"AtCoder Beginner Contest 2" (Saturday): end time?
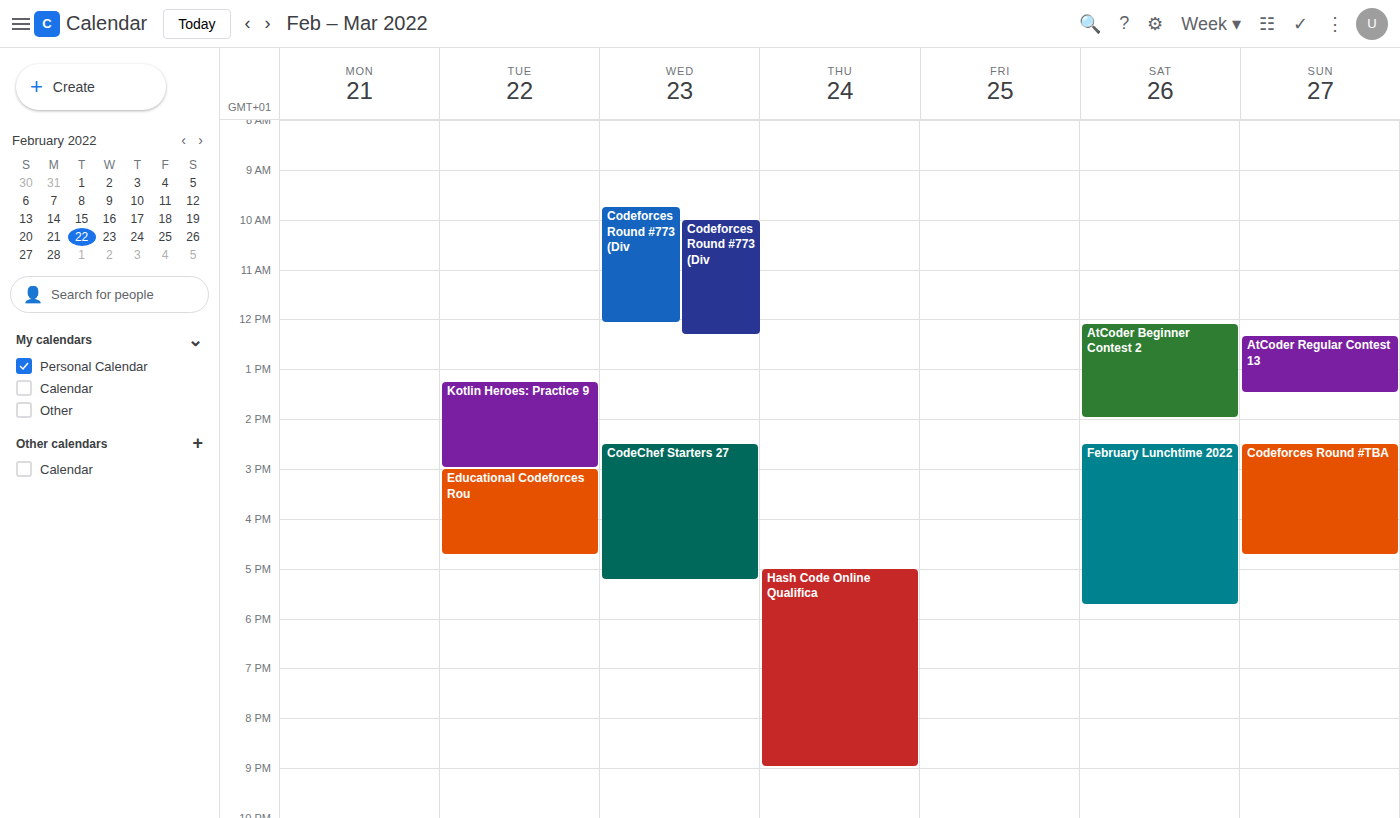
2:00 PM